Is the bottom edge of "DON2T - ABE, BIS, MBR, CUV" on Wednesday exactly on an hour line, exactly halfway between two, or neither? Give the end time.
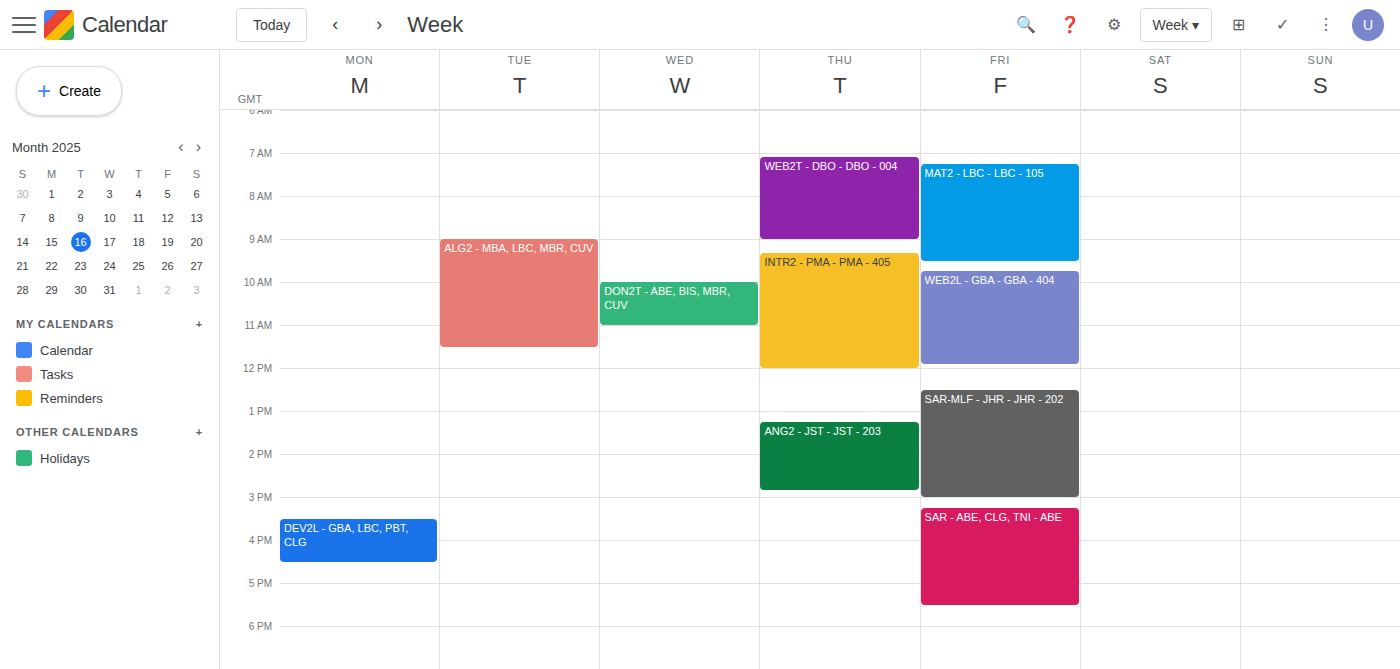
11:00 AM -- exactly on the 11 AM line.